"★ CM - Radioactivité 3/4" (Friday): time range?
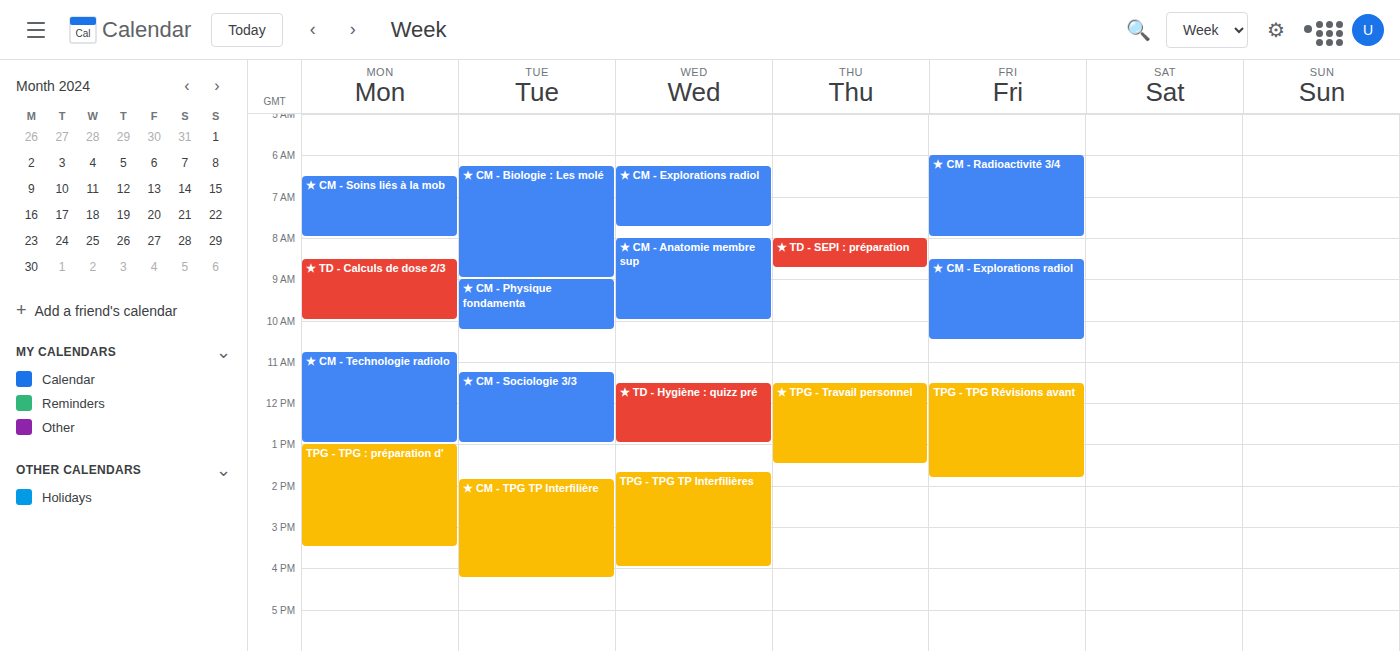
6:00 AM to 8:00 AM